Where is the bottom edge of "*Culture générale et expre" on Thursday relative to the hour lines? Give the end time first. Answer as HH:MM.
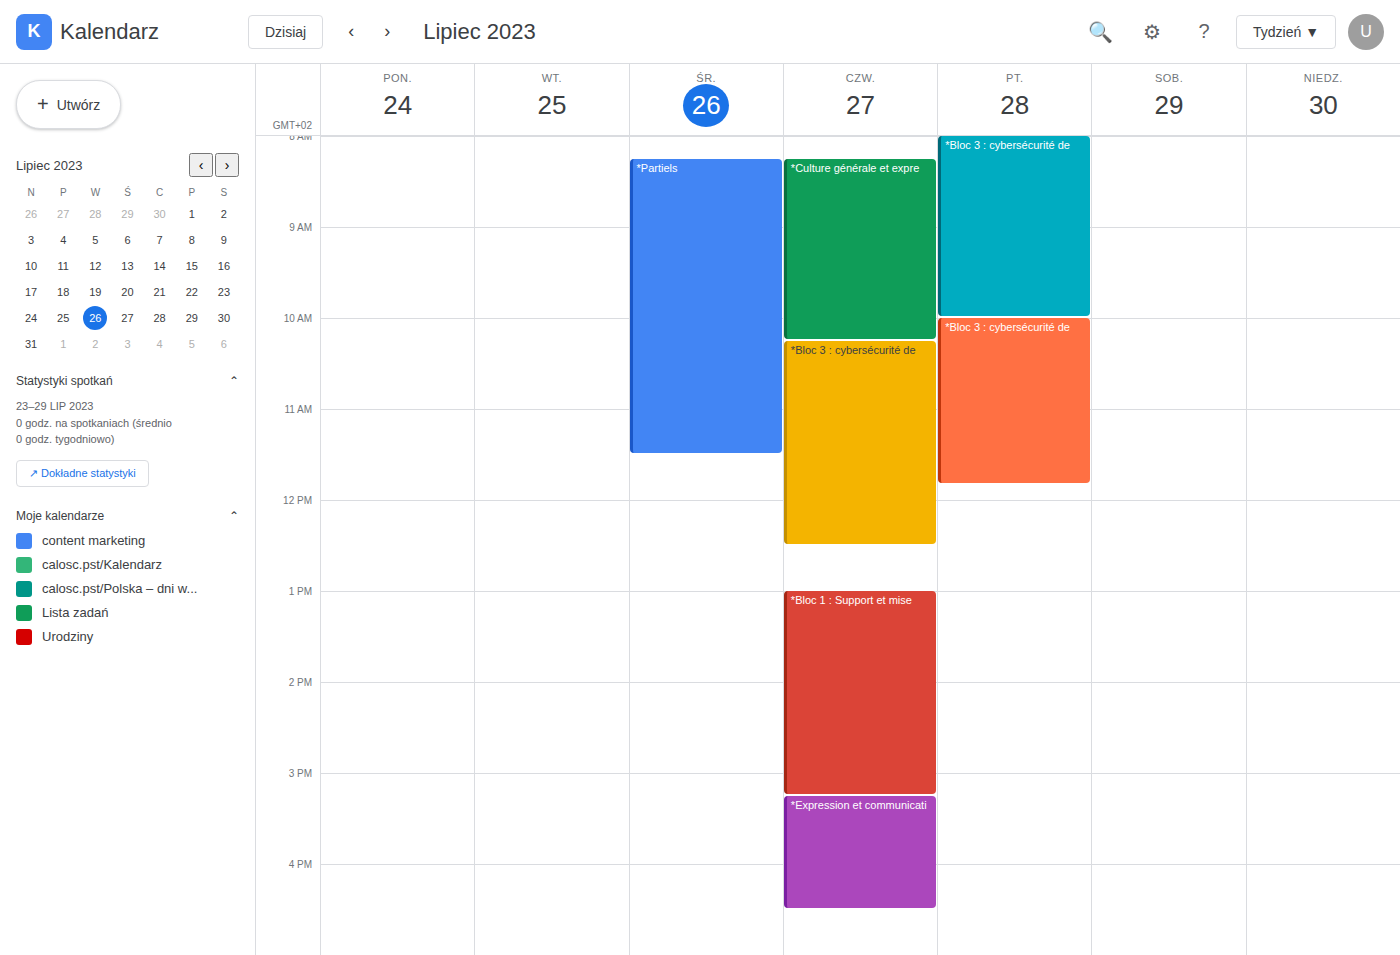
10:15 -- neither: a quarter of the way from the 10:00 line to the 11:00 line.